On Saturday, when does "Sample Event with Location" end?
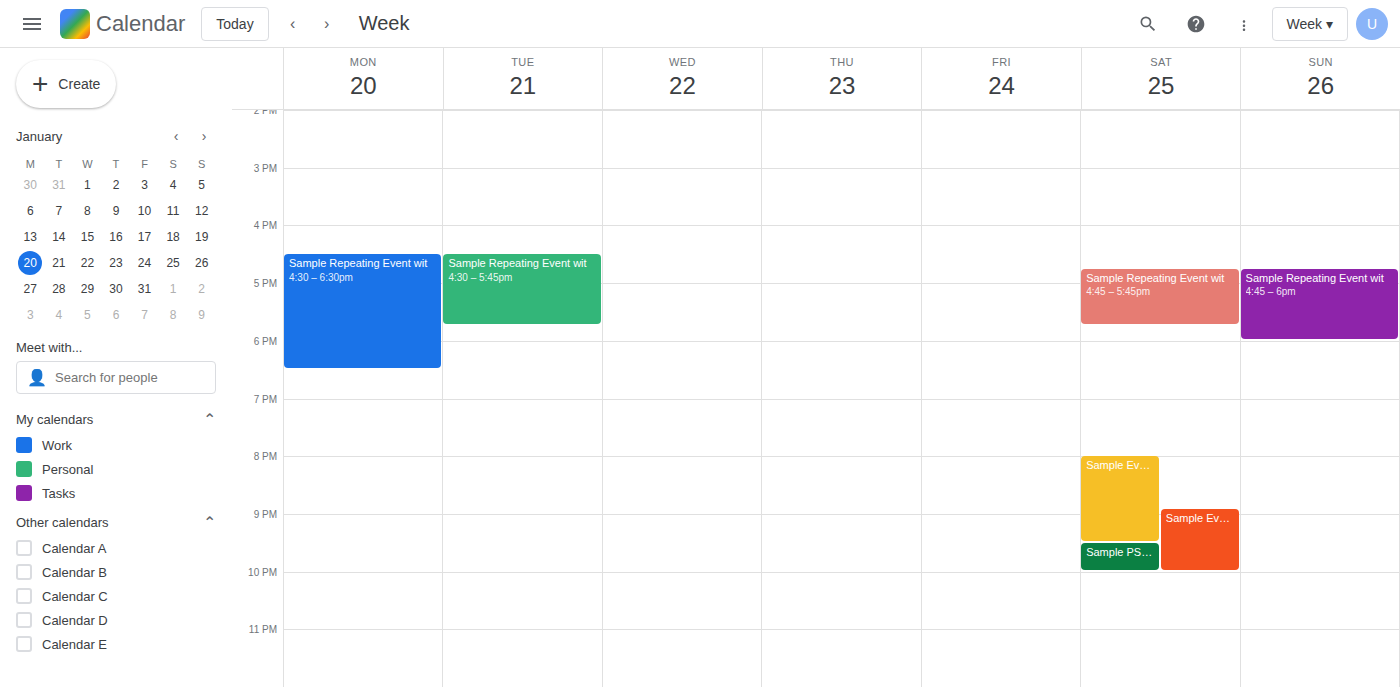
10:00 PM